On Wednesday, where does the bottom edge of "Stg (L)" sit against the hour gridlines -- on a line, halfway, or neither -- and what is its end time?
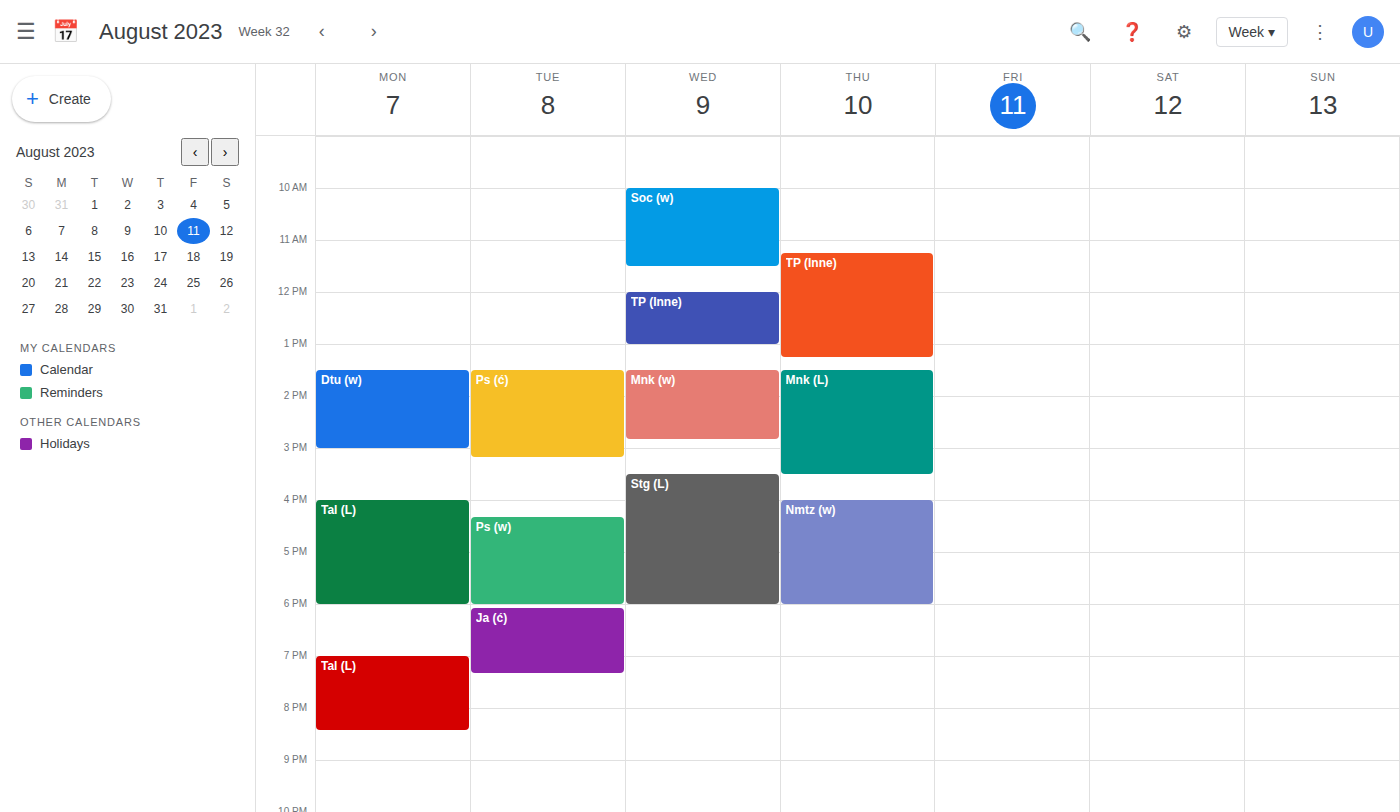
6:00 PM -- exactly on the 6 PM line.